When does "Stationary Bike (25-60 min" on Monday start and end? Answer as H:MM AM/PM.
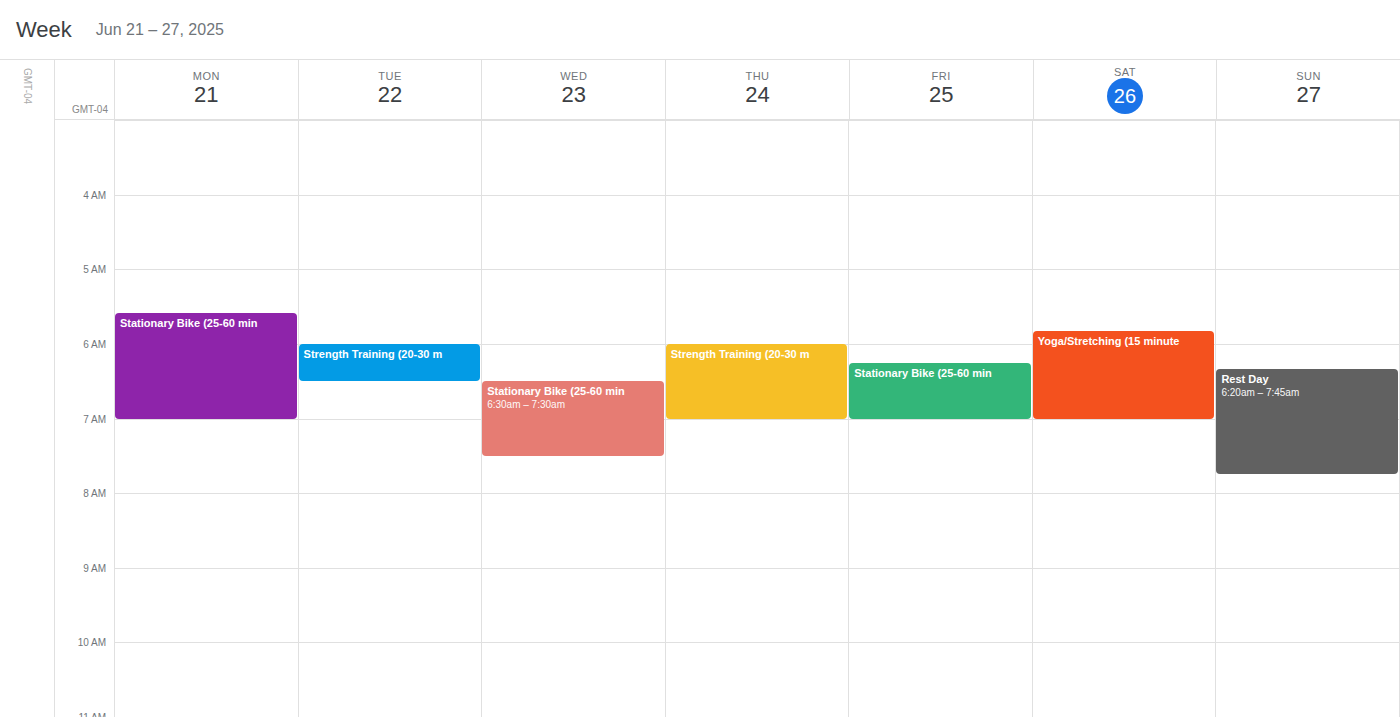
5:35 AM to 7:00 AM